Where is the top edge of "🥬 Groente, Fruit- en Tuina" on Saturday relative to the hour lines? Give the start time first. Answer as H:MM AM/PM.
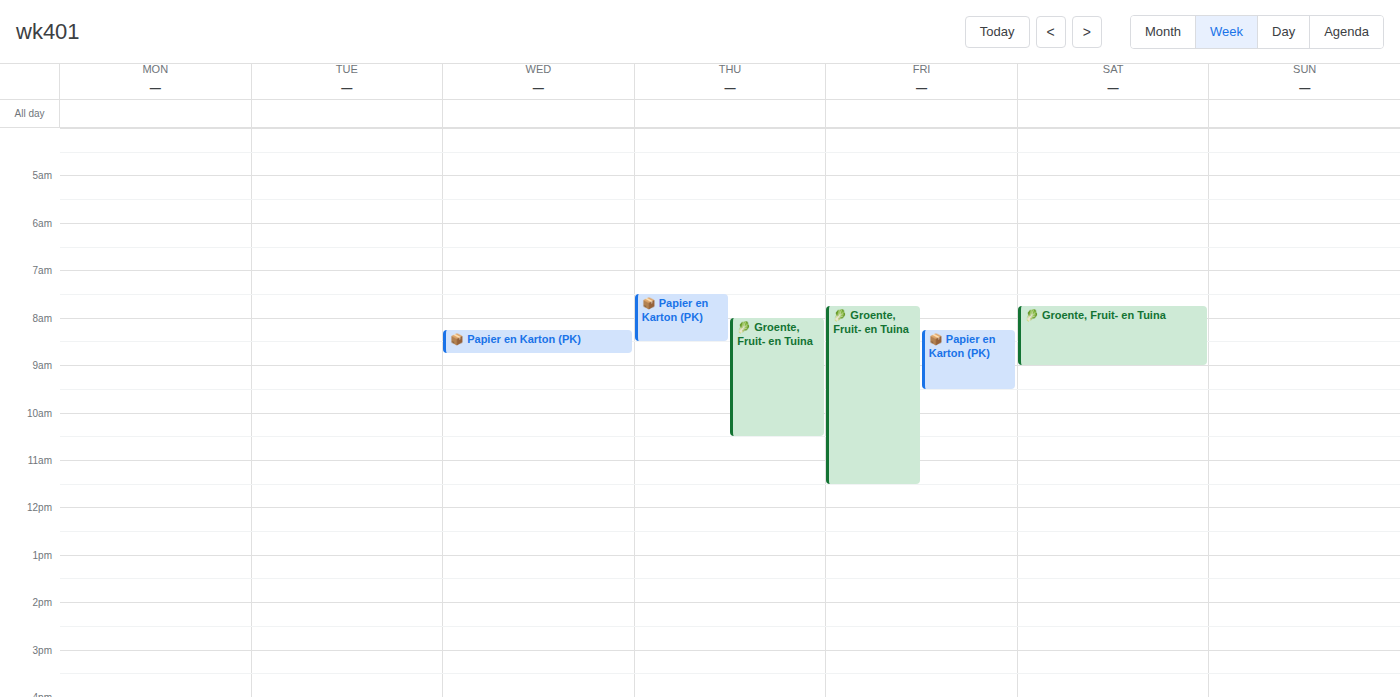
7:45 AM -- neither: three quarters of the way from the 7 AM line to the 8 AM line.